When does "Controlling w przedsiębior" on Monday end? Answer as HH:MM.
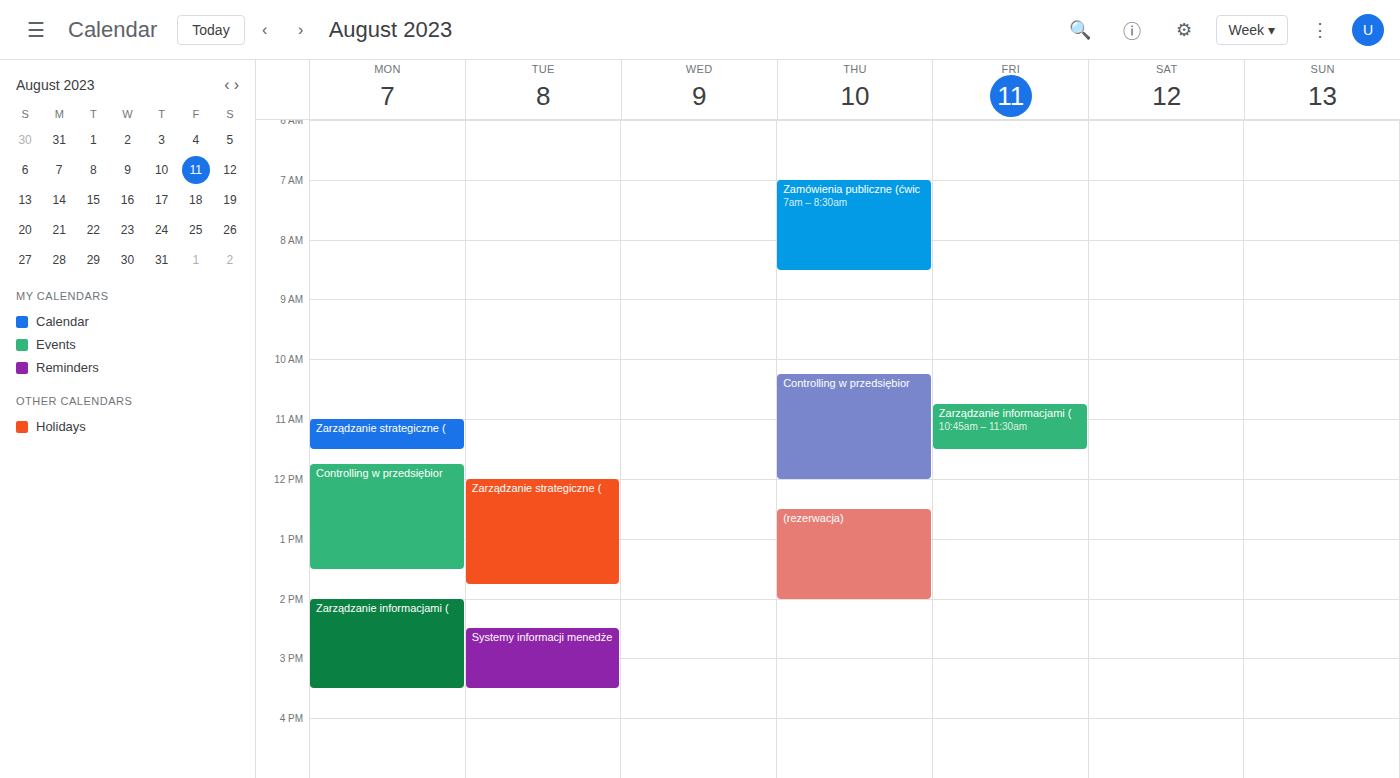
13:30